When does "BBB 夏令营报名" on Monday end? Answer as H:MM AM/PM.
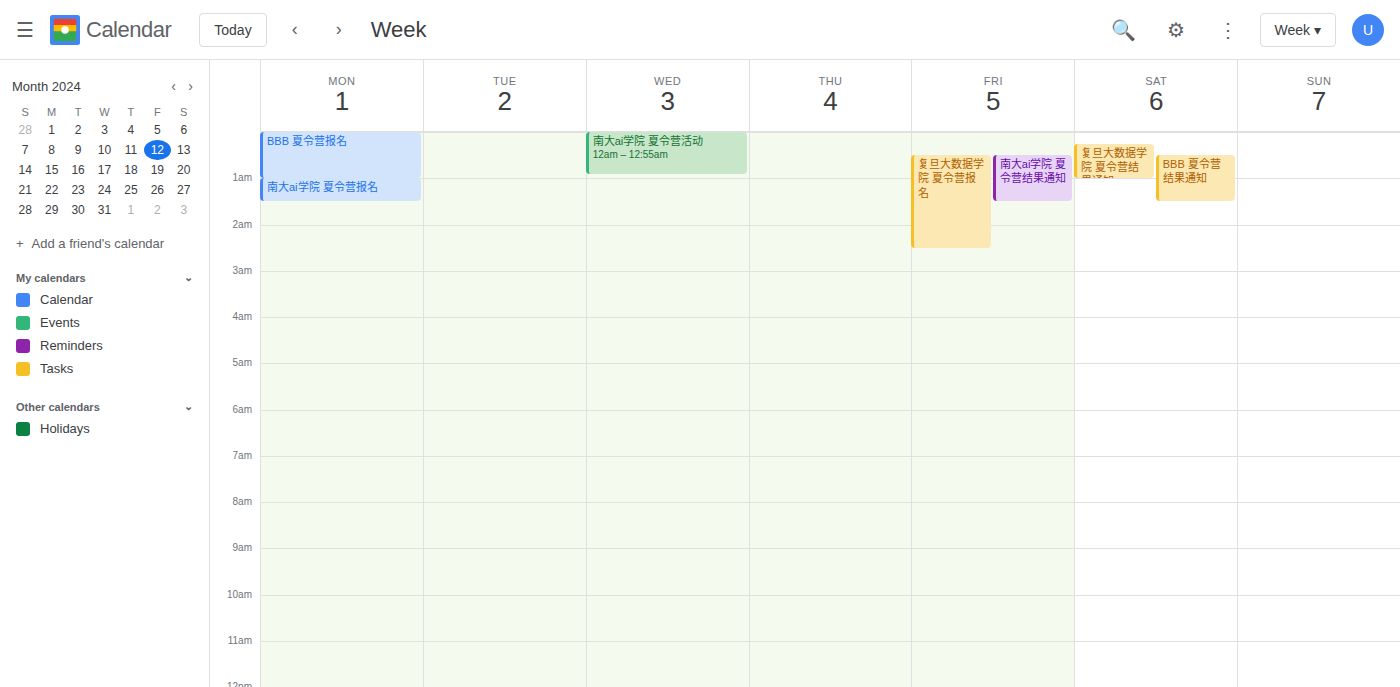
1:00 AM